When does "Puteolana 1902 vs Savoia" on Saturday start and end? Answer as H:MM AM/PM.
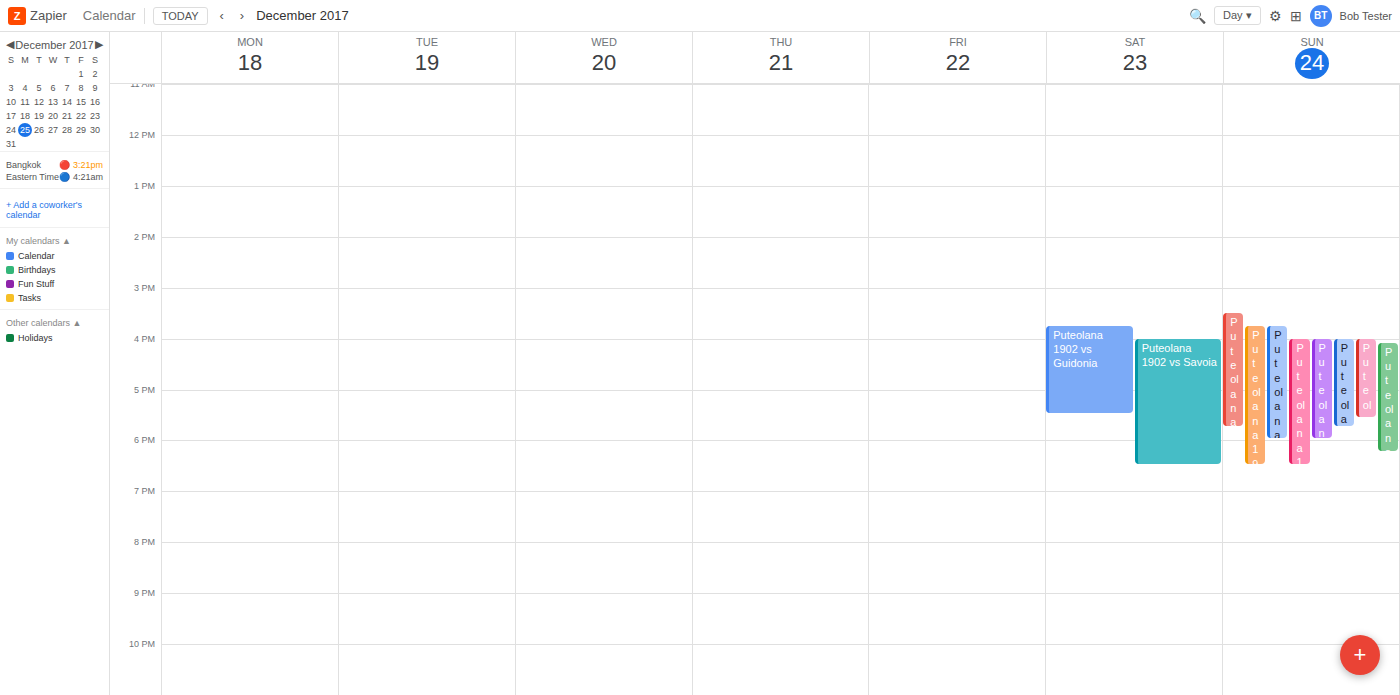
4:00 PM to 6:30 PM